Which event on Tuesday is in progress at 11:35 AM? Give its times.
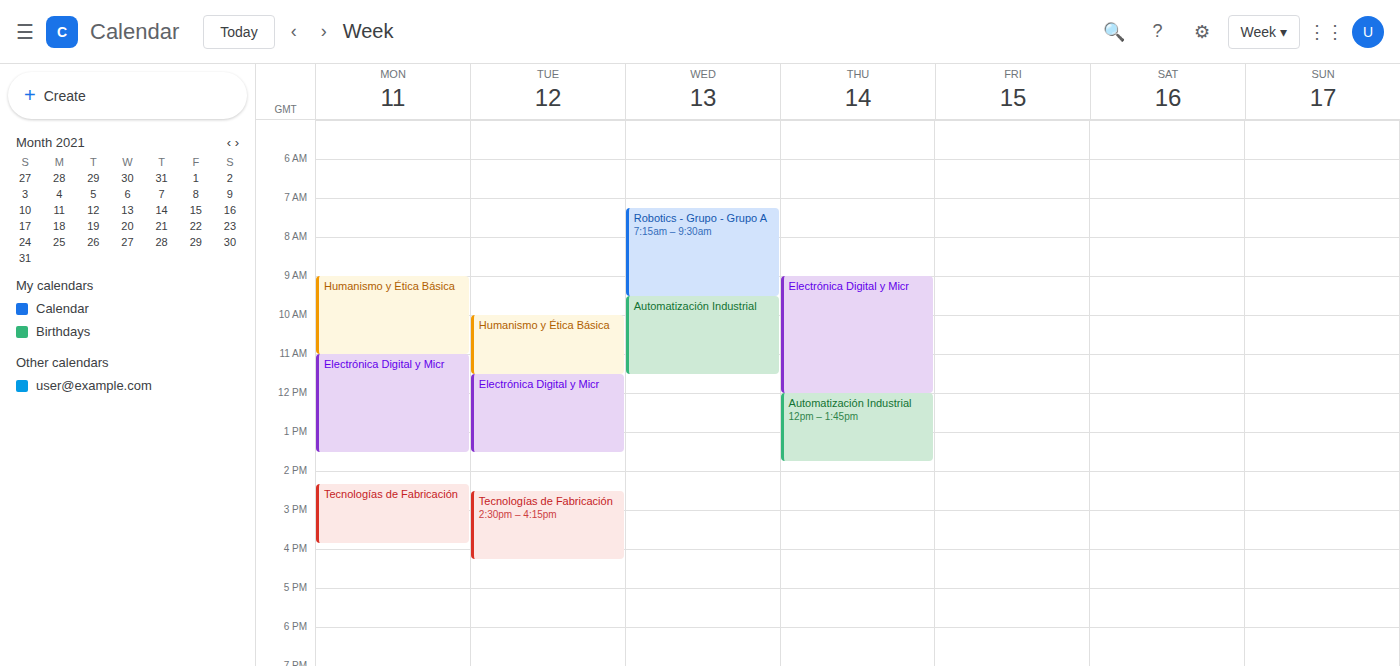
"Electrónica Digital y Micr", 11:30 AM to 1:30 PM